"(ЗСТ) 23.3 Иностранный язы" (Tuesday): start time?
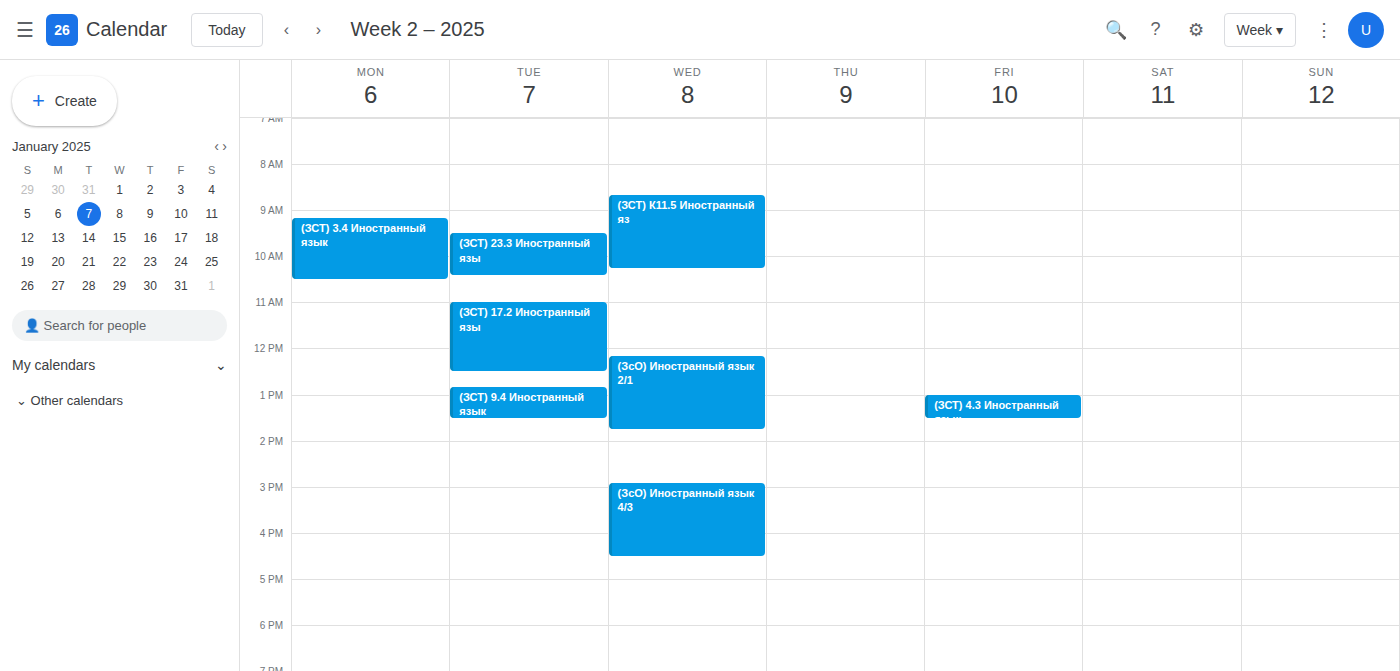
09:30